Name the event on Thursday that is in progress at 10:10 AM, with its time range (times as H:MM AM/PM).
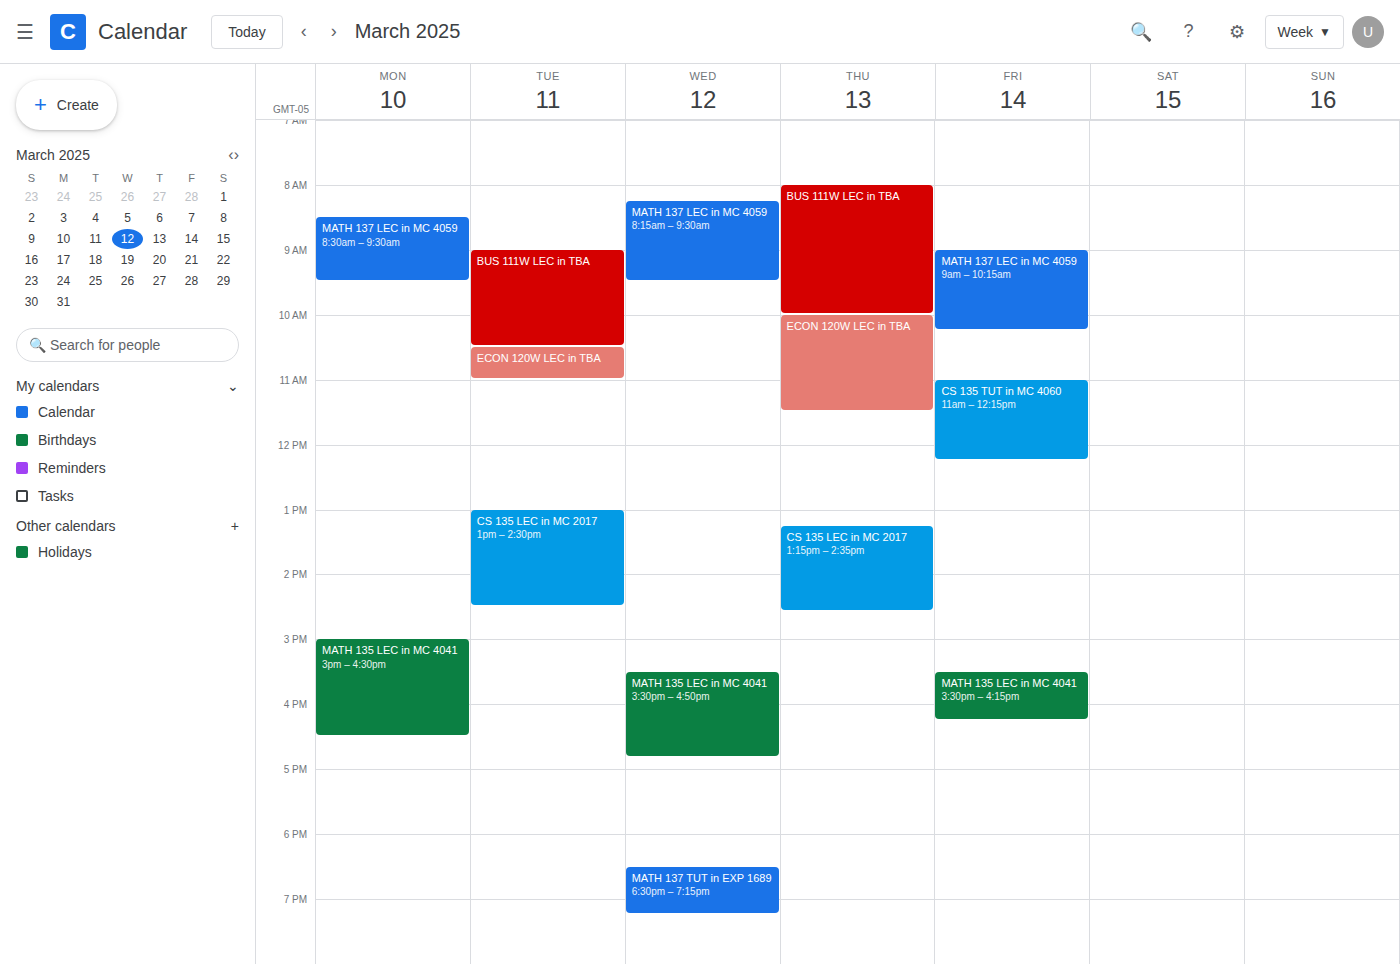
"ECON 120W LEC in TBA", 10:00 AM to 11:30 AM